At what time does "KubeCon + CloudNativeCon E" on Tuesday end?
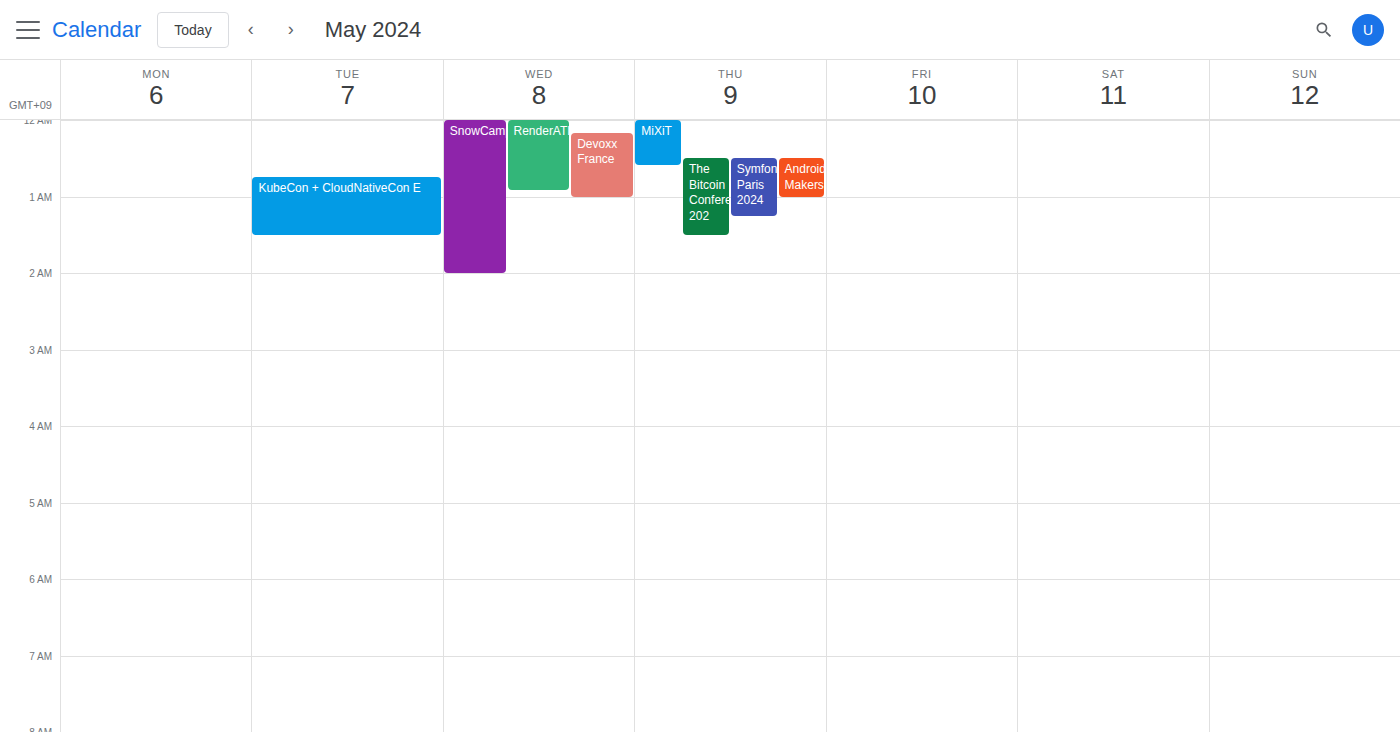
1:30 AM